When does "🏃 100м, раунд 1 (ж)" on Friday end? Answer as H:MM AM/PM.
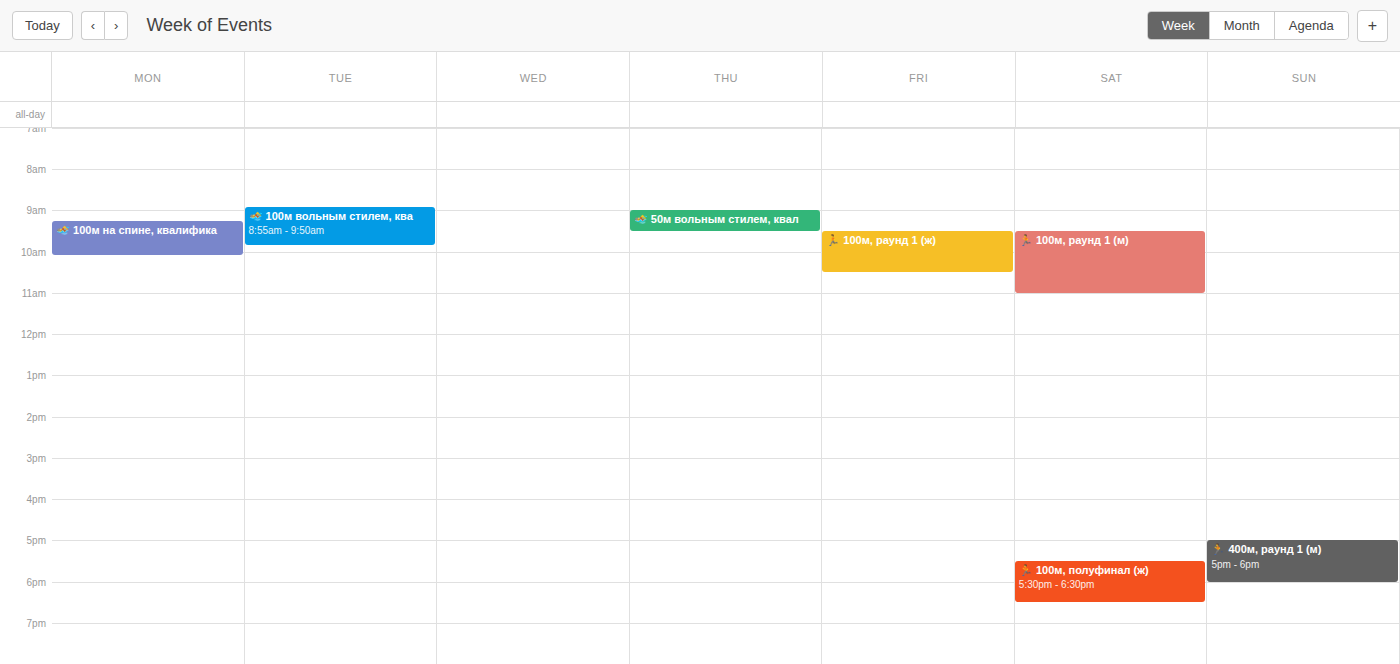
10:30 AM